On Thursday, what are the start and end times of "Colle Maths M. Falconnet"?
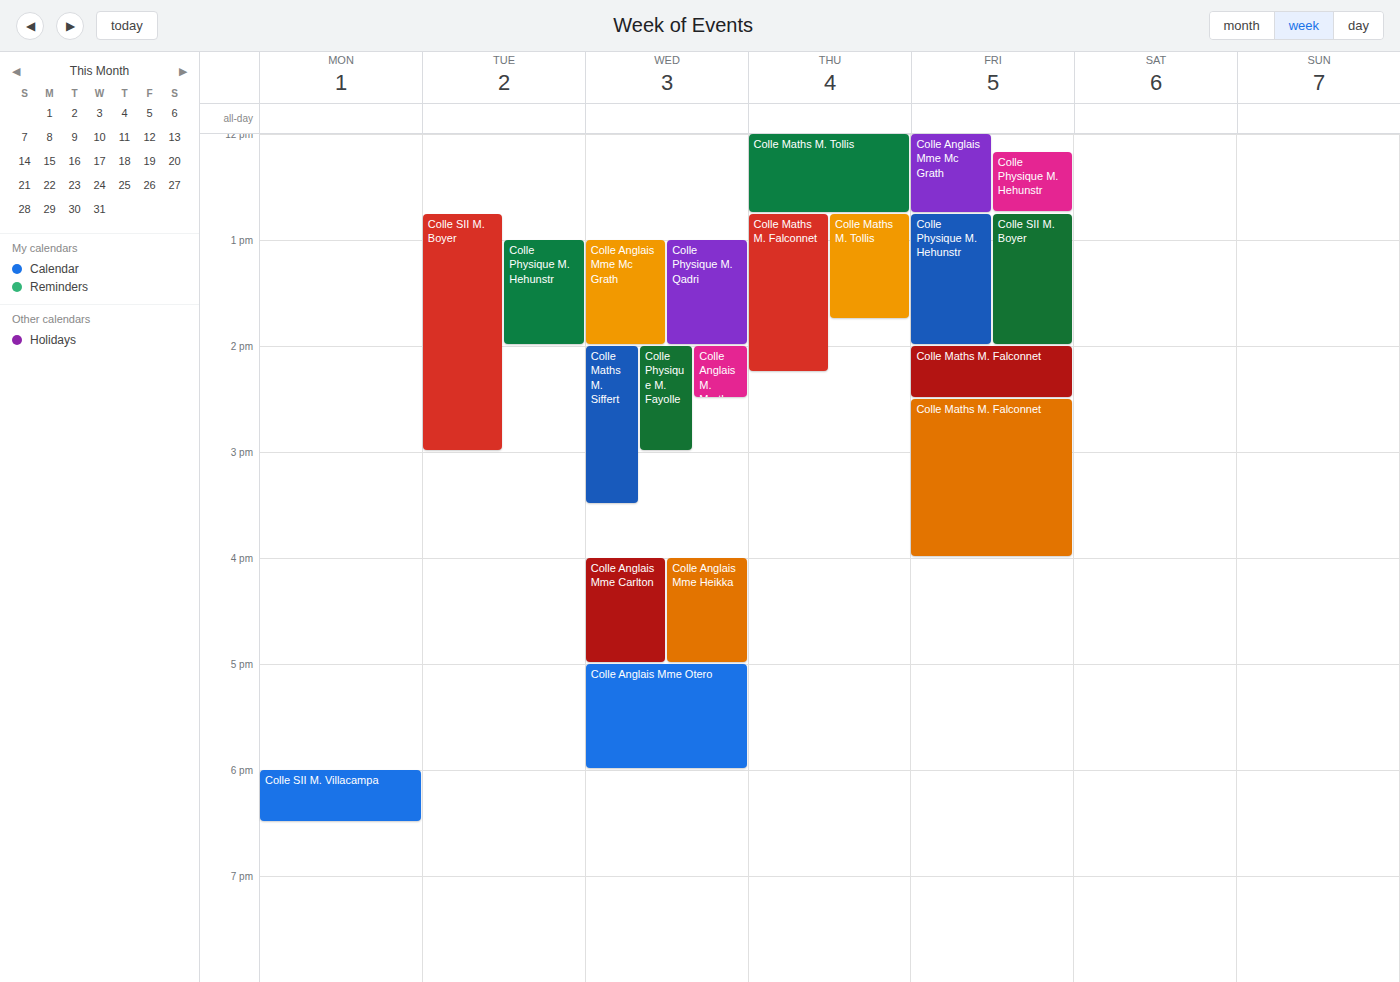
12:45 PM to 2:15 PM